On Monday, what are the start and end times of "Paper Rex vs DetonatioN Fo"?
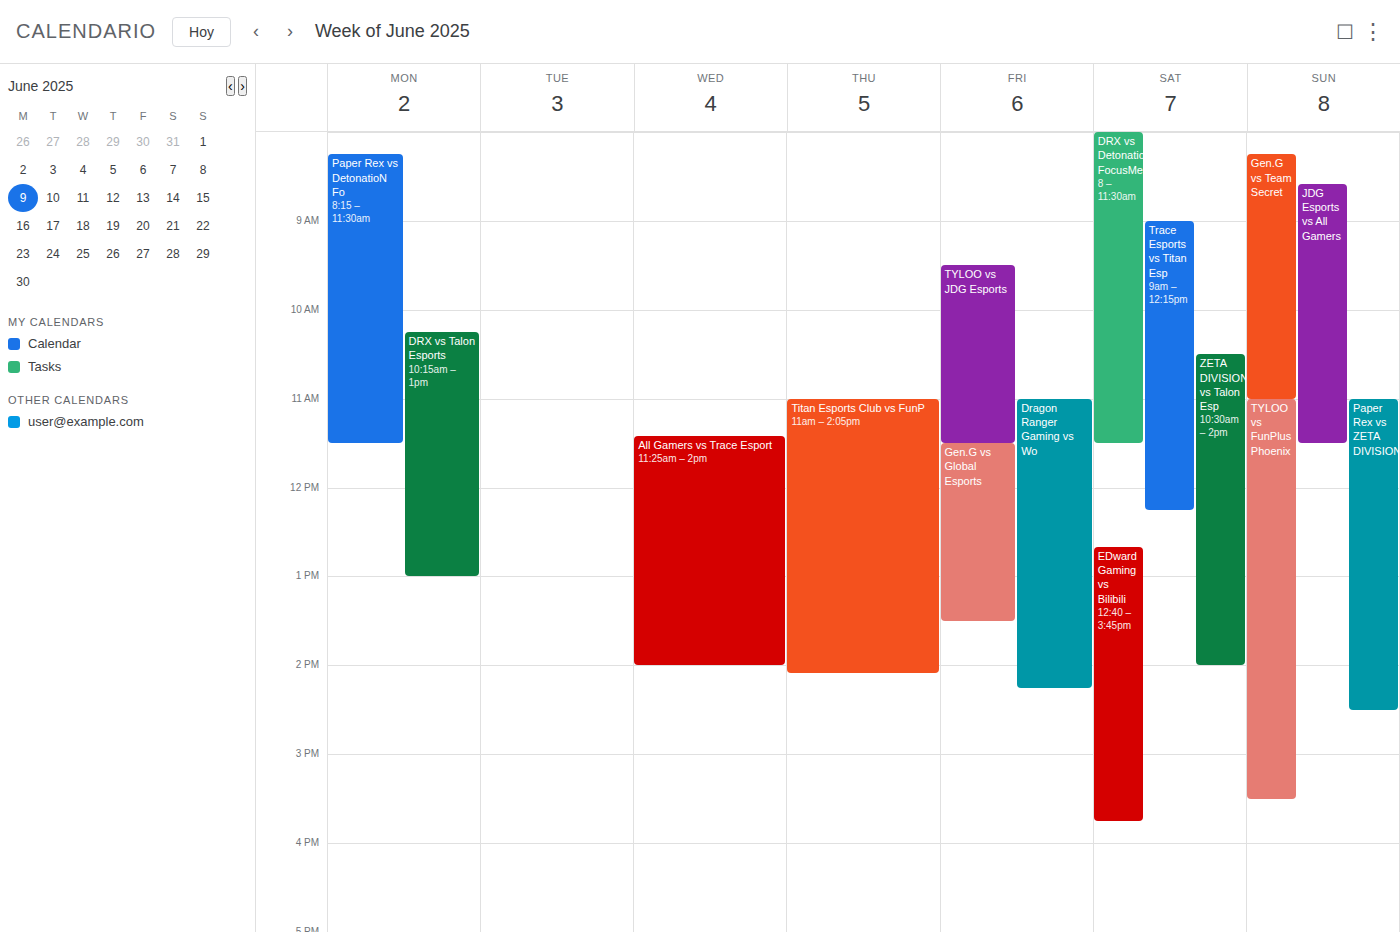
08:15 to 11:30